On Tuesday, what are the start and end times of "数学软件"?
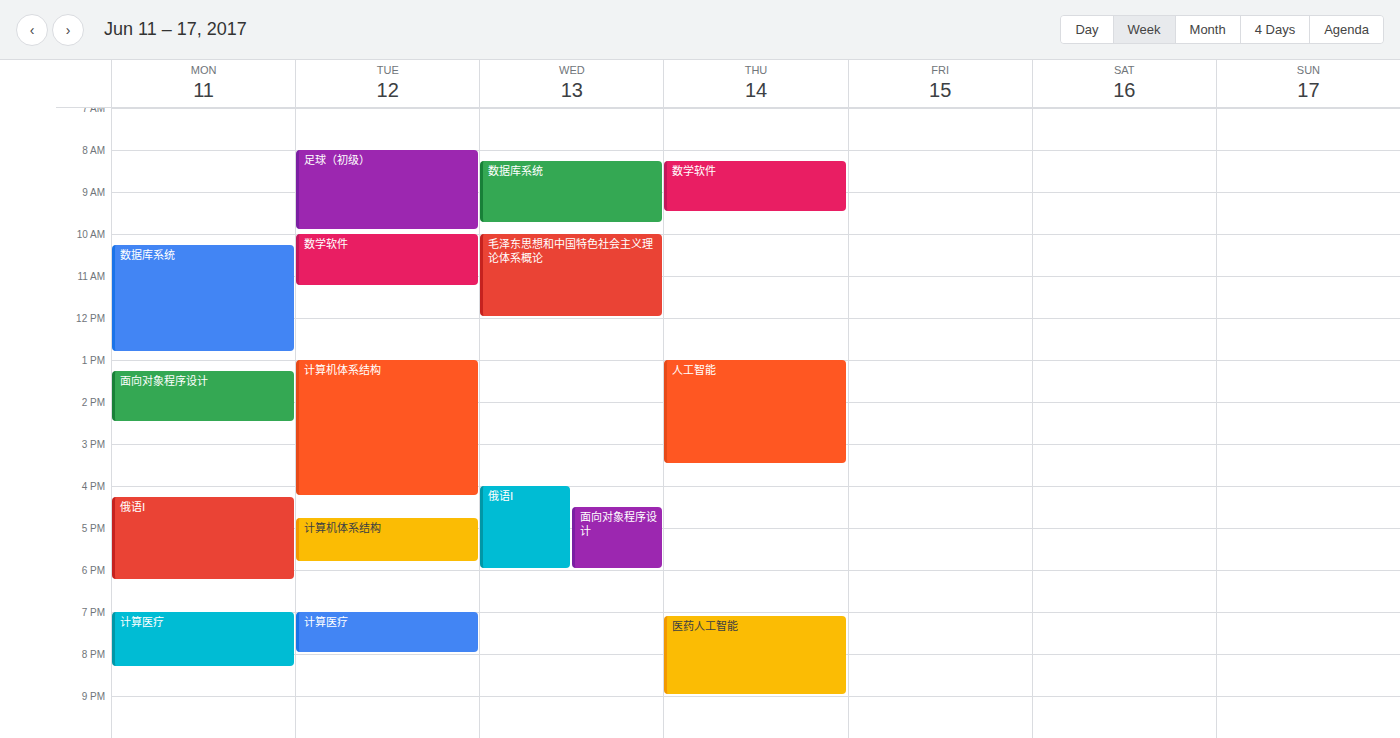
10:00 AM to 11:15 AM